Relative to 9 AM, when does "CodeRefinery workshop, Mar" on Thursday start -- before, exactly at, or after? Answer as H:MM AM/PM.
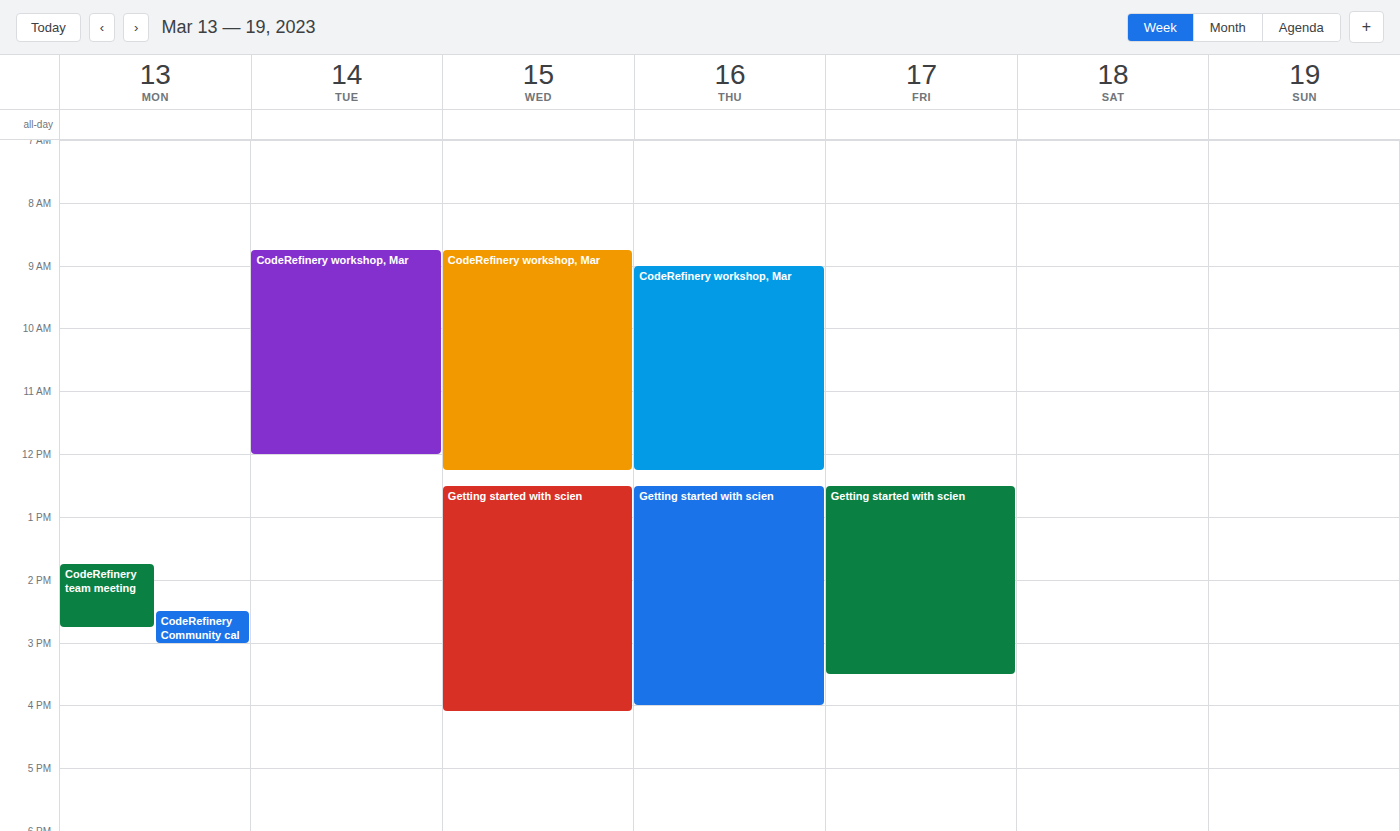
9:00 AM -- exactly at 9 AM, on the 9 AM line.